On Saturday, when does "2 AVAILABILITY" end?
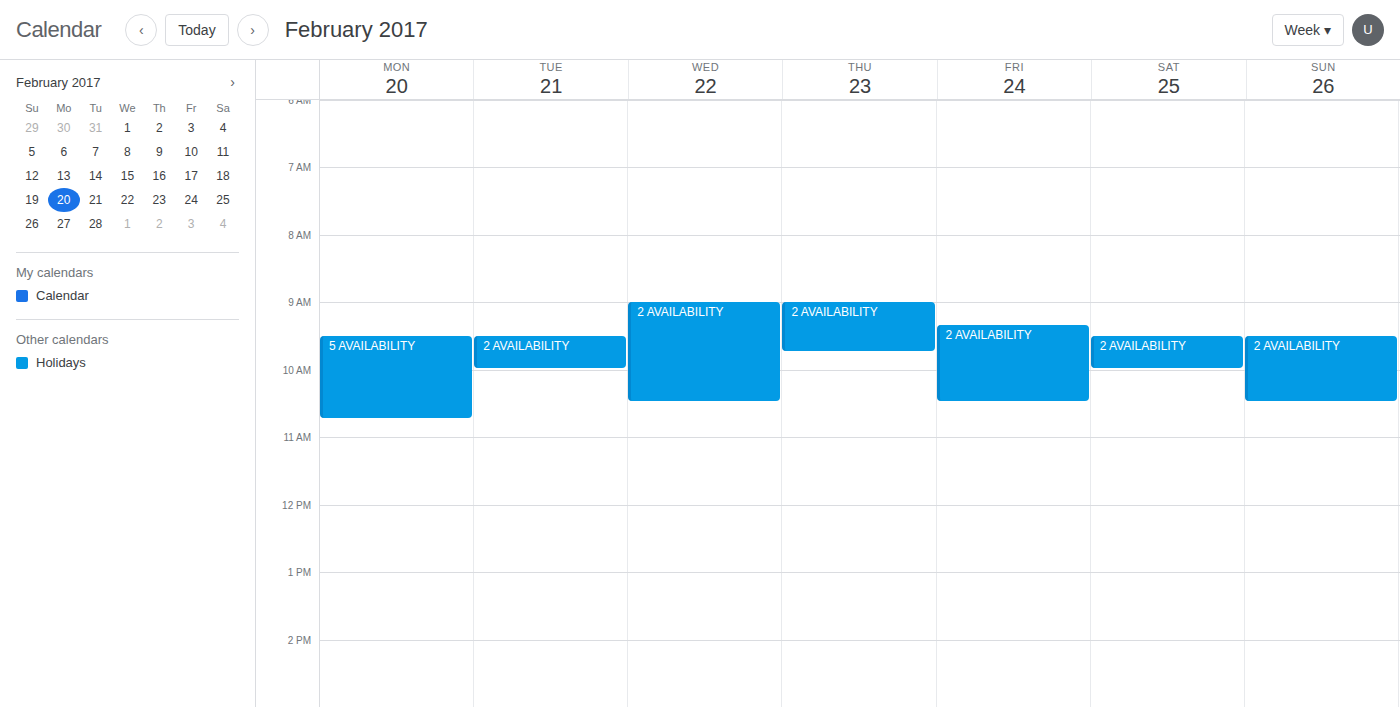
10:00 AM